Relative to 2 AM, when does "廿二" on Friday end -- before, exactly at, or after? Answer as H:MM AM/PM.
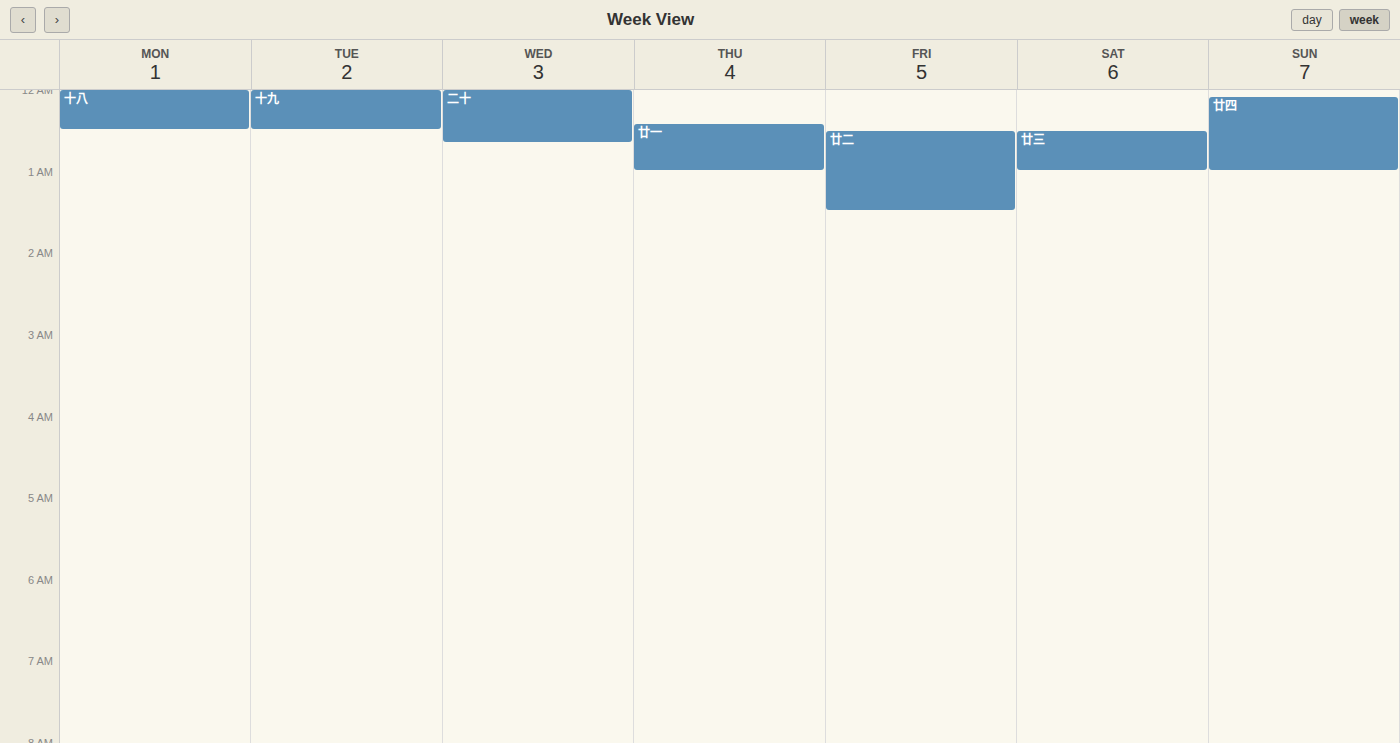
1:30 AM -- before 2 AM, 30 minutes above the 2 AM line.